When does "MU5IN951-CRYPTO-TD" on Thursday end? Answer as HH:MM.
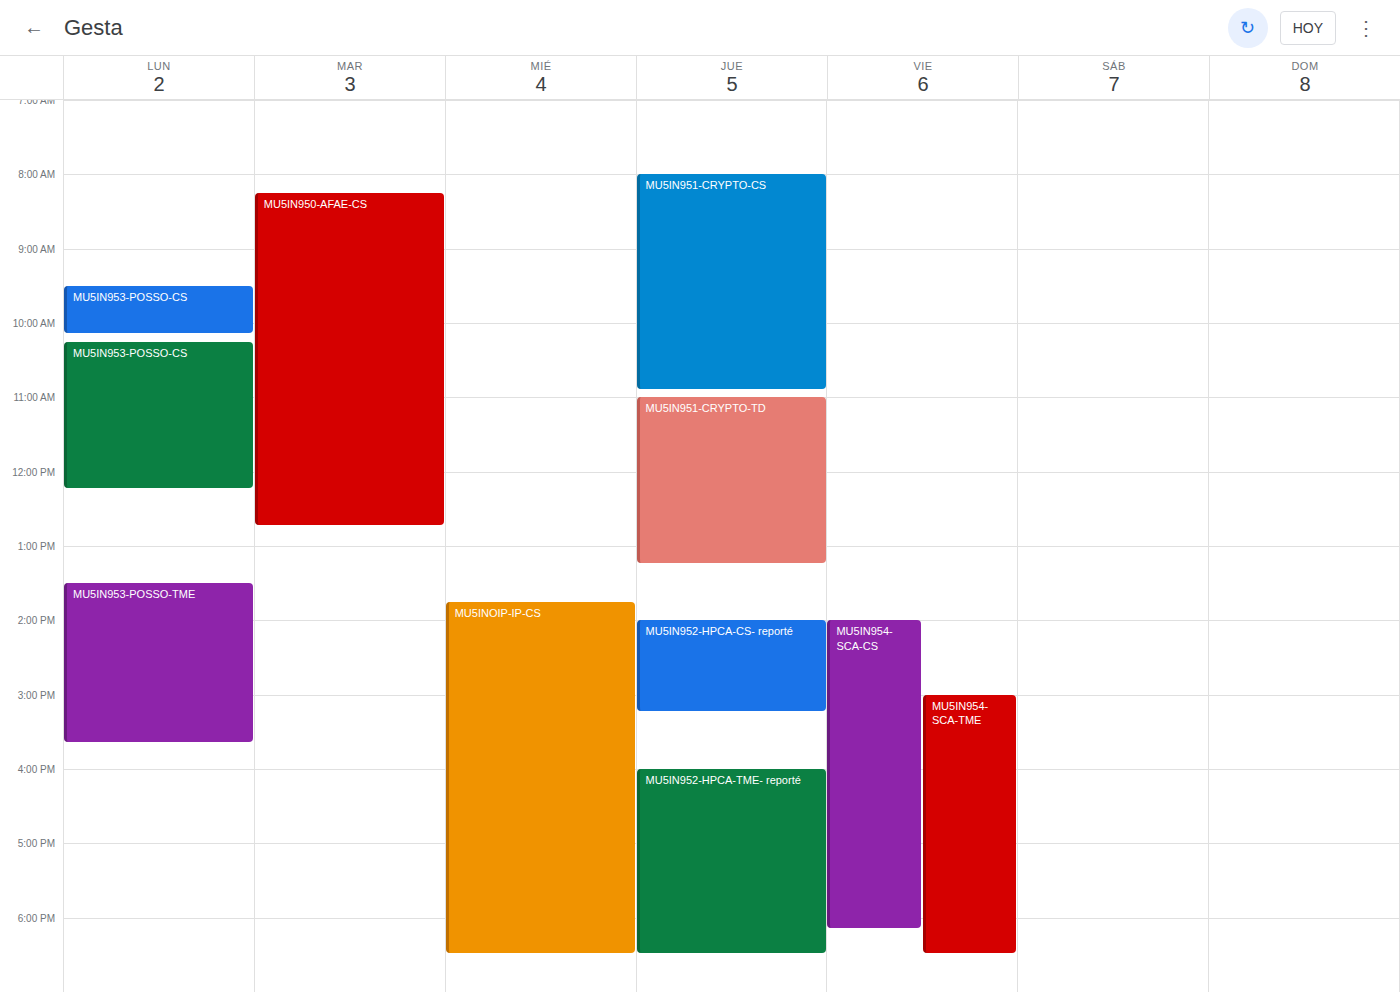
13:15